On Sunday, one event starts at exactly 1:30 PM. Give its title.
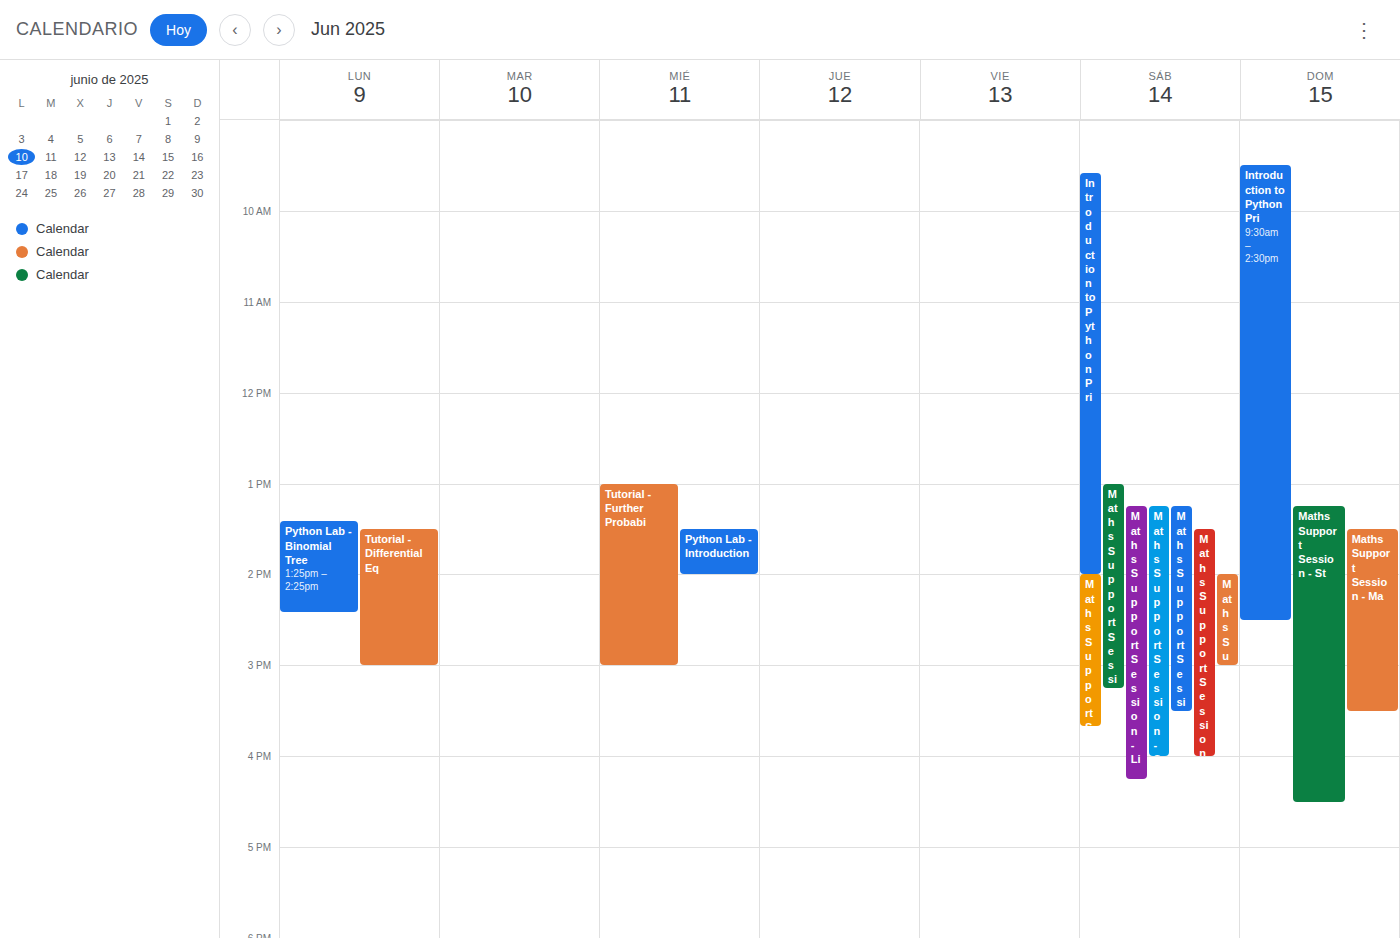
"Maths Support Session - Ma"